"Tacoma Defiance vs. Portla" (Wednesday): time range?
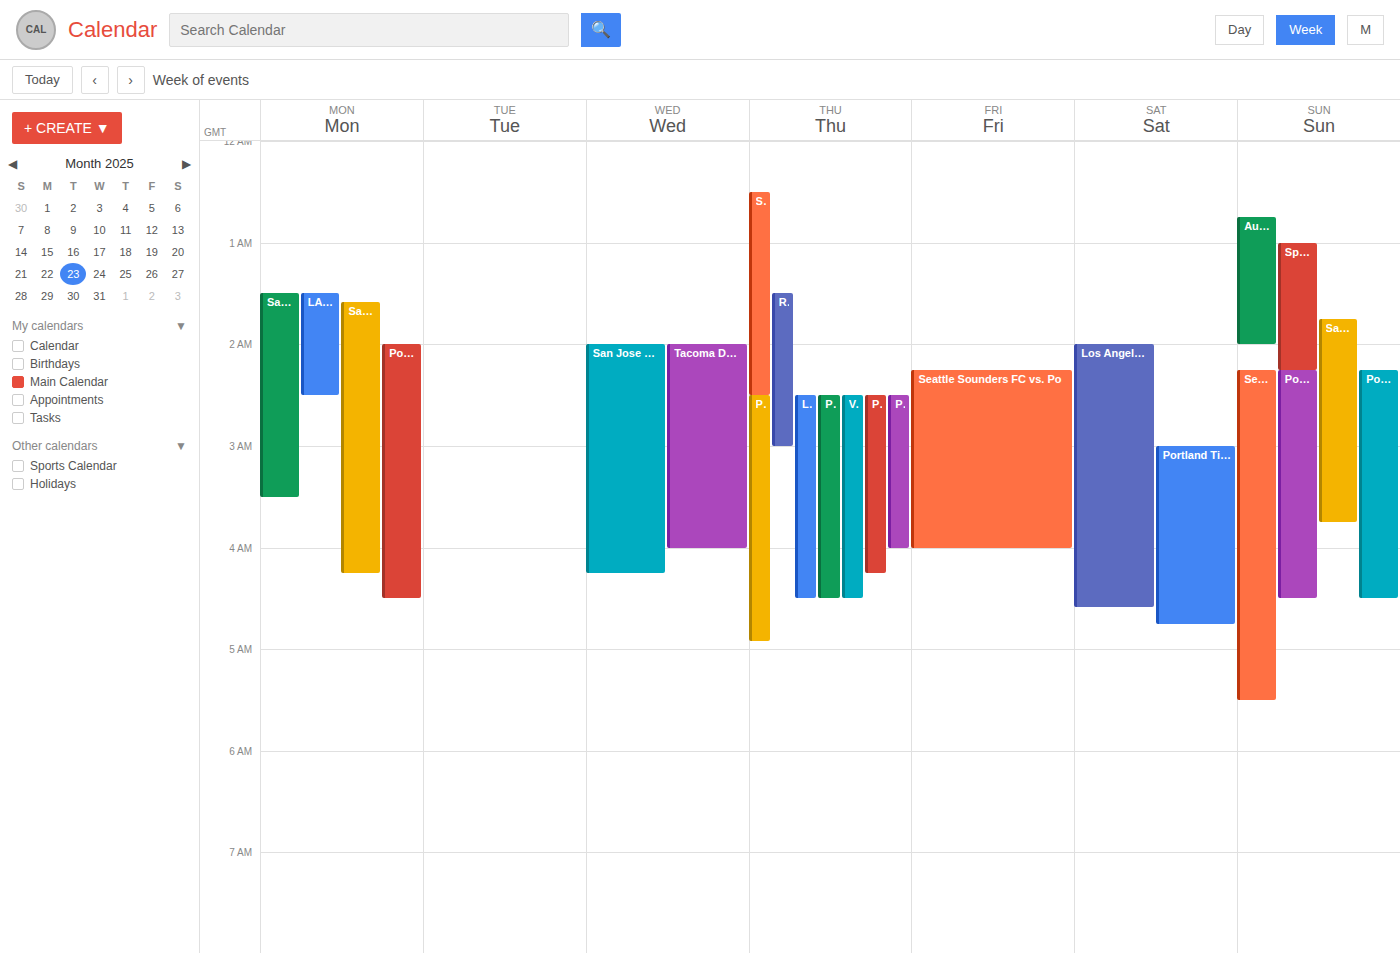
2:00 AM to 4:00 AM